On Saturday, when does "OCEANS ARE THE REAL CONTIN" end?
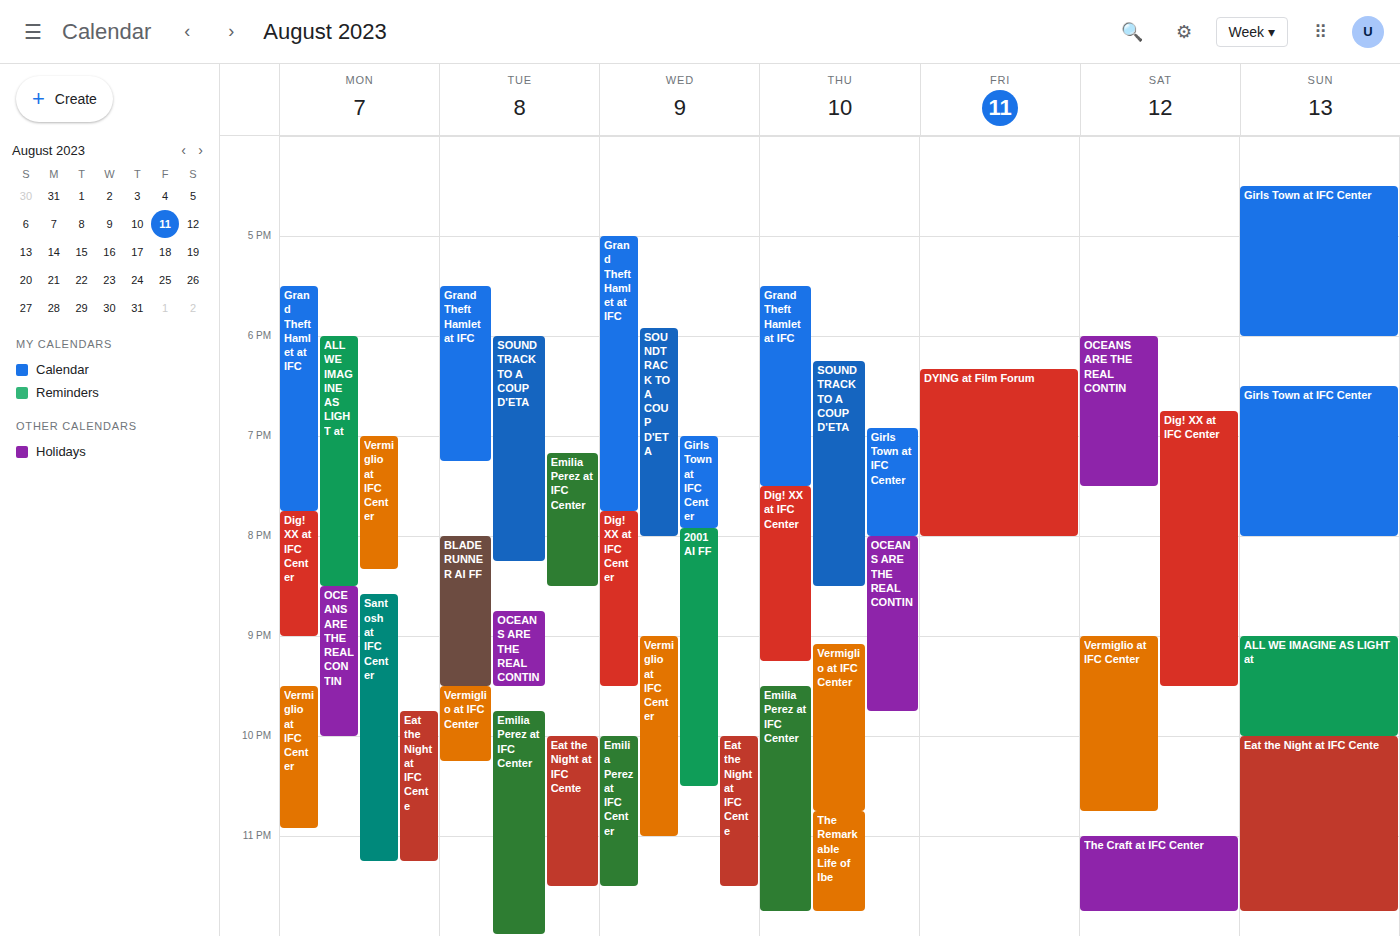
7:30 PM